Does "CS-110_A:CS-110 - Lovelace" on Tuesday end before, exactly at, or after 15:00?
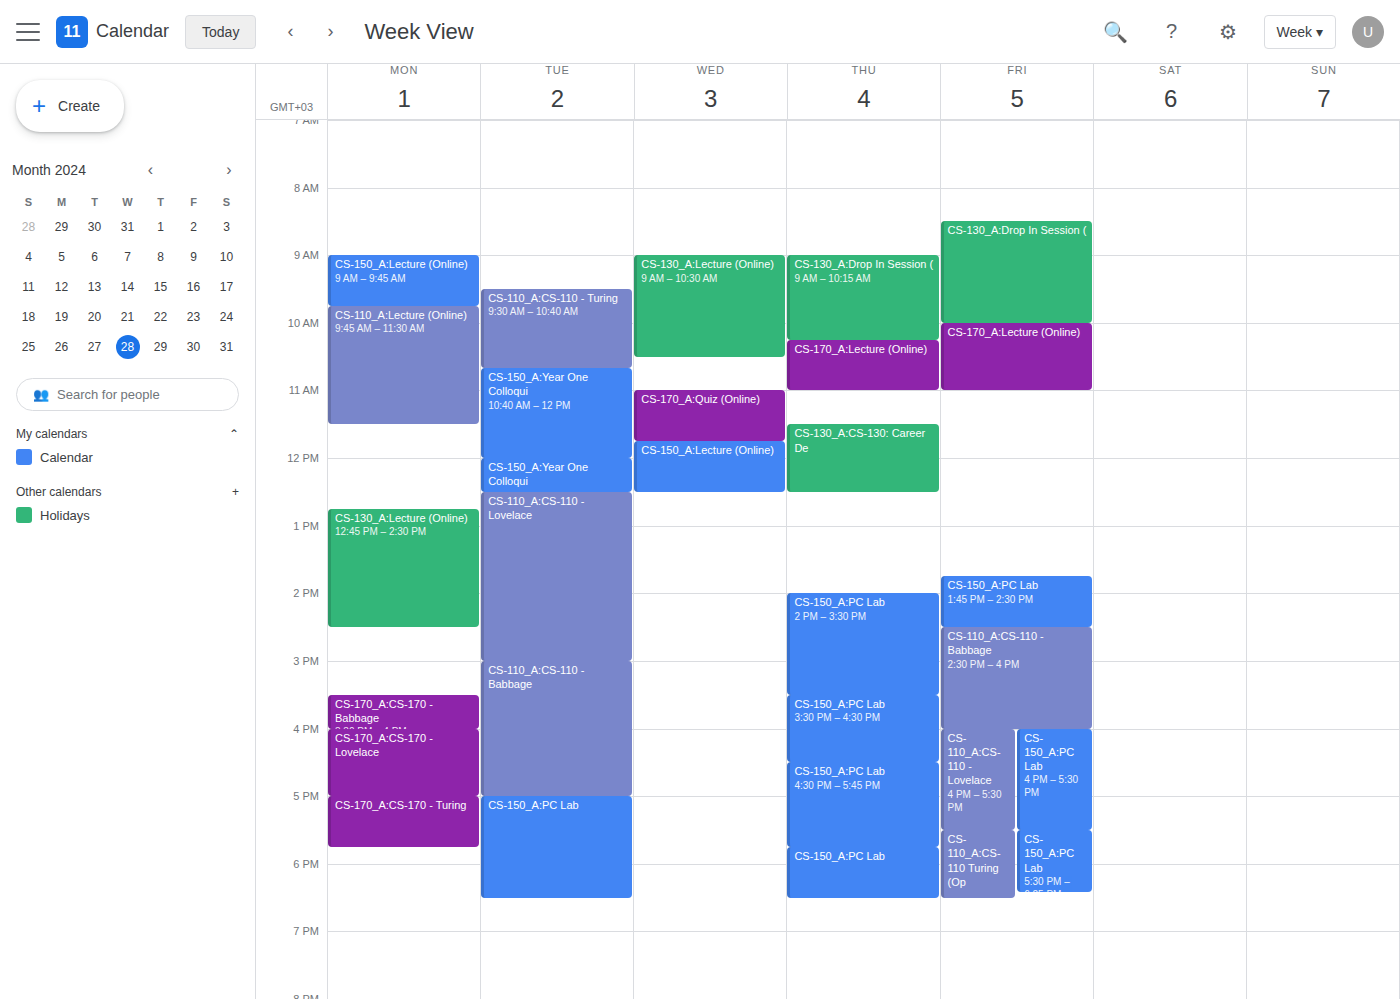
15:00 -- exactly at 15:00, on the 15:00 line.